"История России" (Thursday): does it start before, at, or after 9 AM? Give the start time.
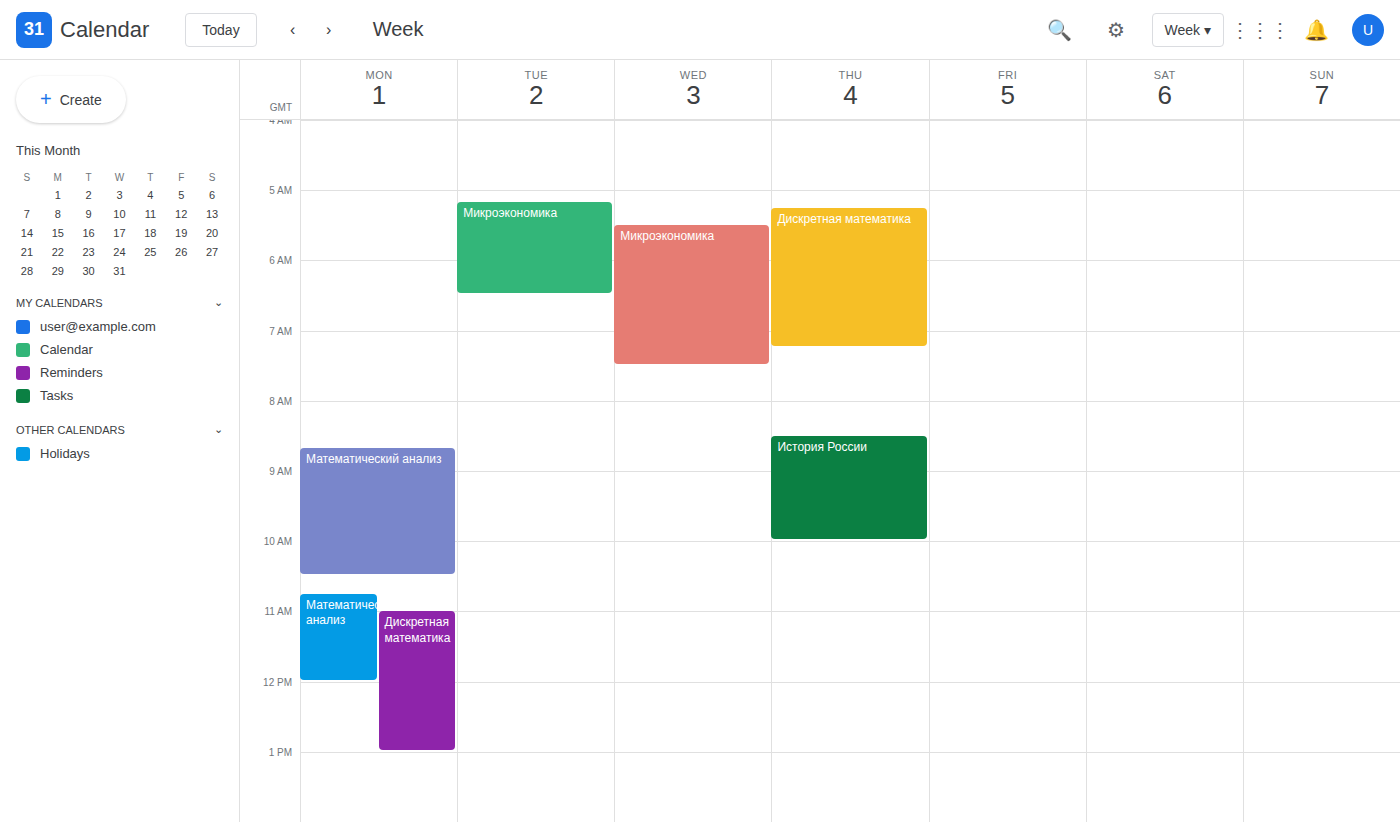
8:30 AM -- before 9 AM, 30 minutes above the 9 AM line.